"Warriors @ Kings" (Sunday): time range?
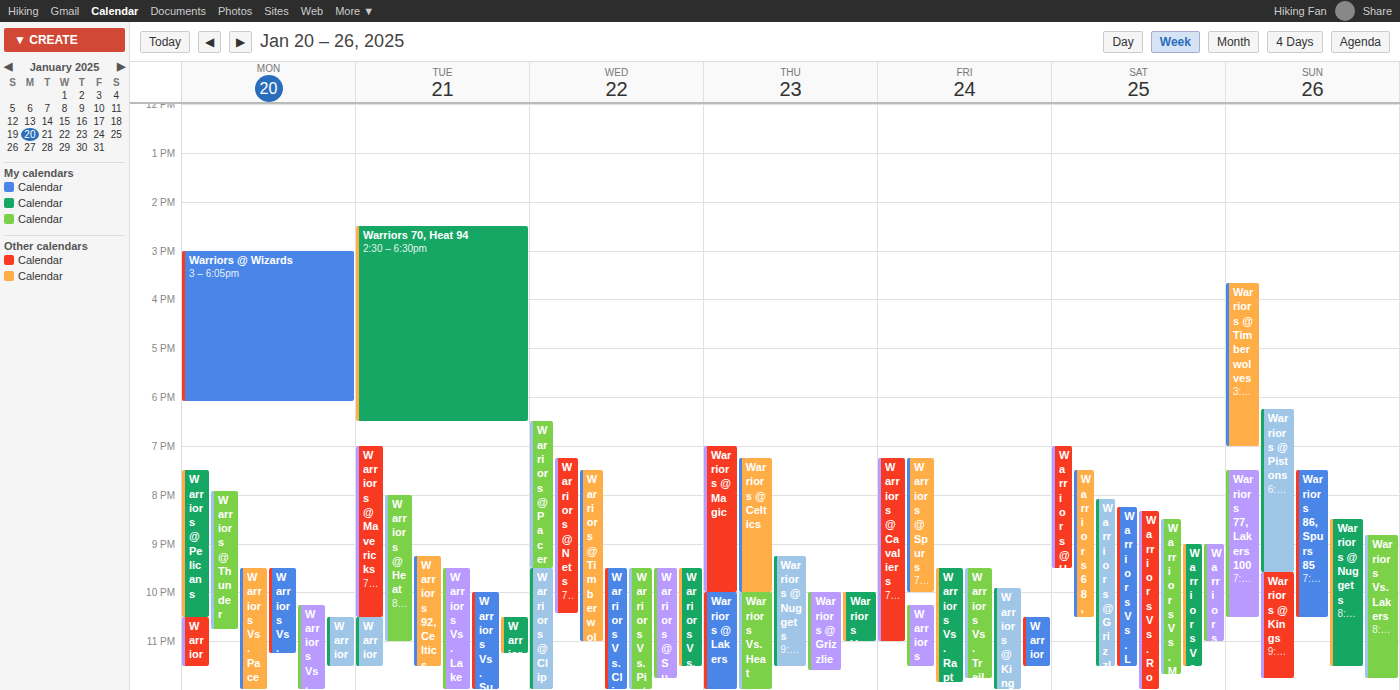
9:35 PM to 11:45 PM